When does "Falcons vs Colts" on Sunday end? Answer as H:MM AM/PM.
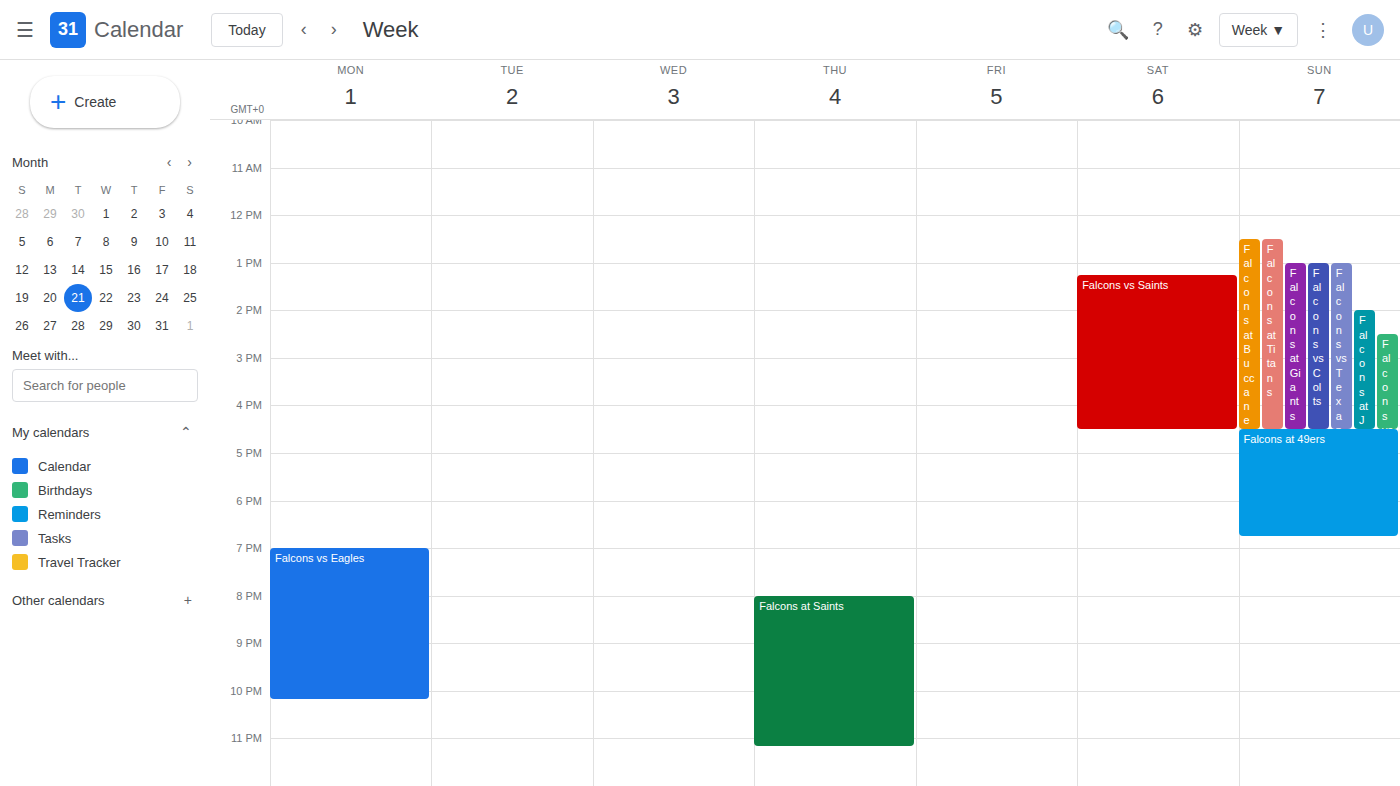
4:30 PM